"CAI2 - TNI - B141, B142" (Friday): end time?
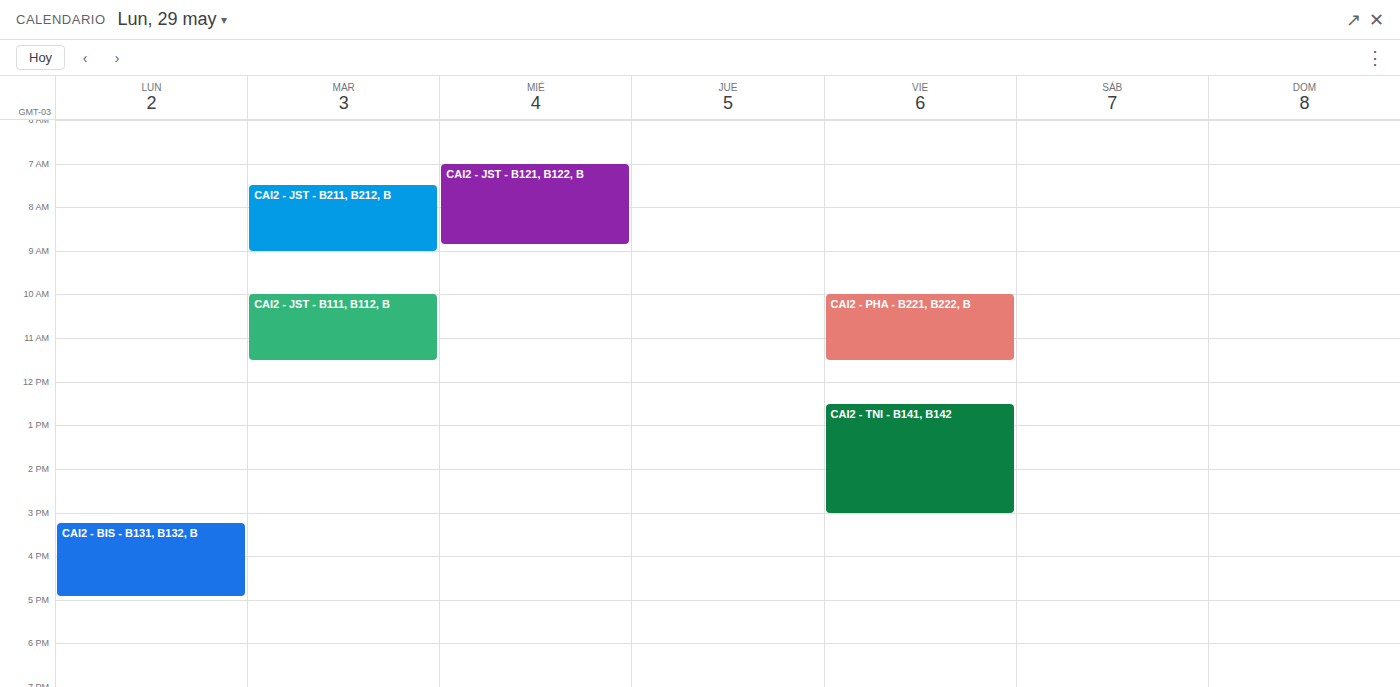
3:00 PM